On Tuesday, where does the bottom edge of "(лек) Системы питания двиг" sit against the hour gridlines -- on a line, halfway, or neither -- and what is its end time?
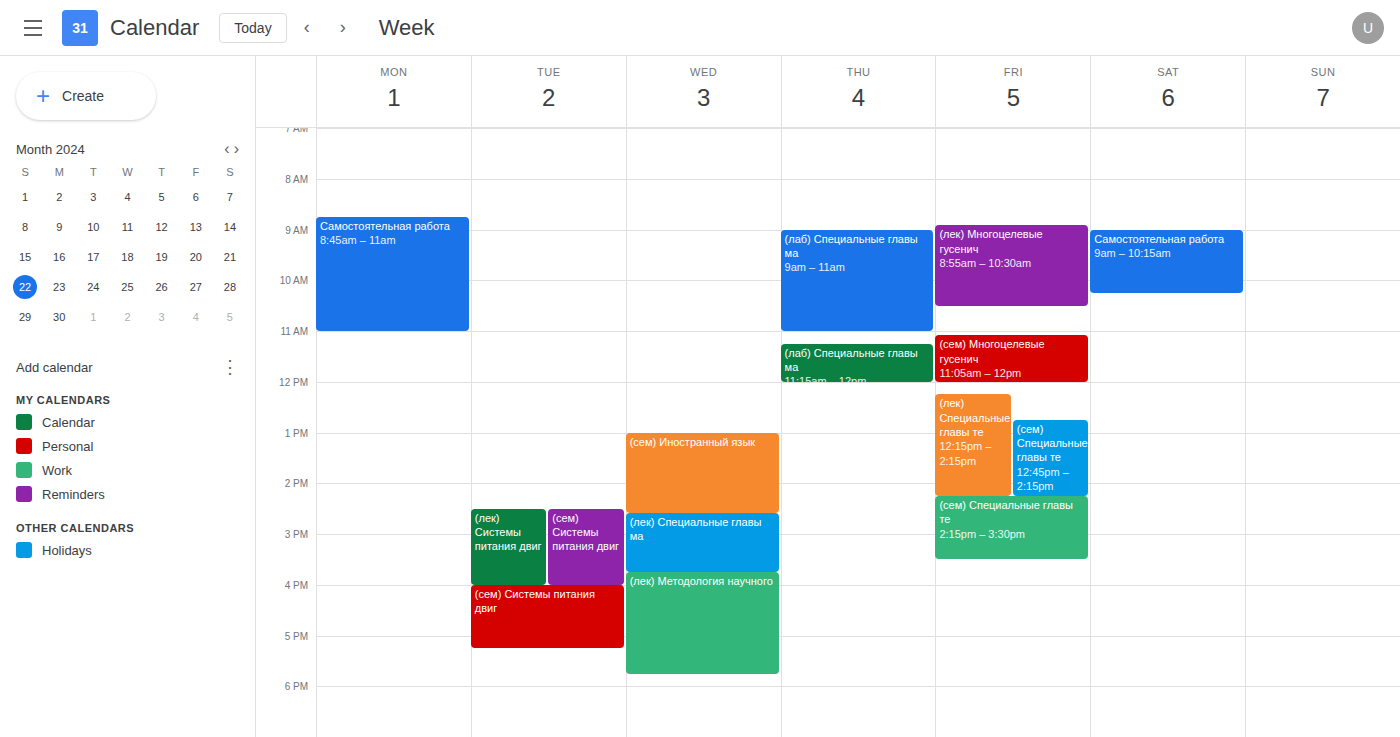
4:00 PM -- exactly on the 4 PM line.